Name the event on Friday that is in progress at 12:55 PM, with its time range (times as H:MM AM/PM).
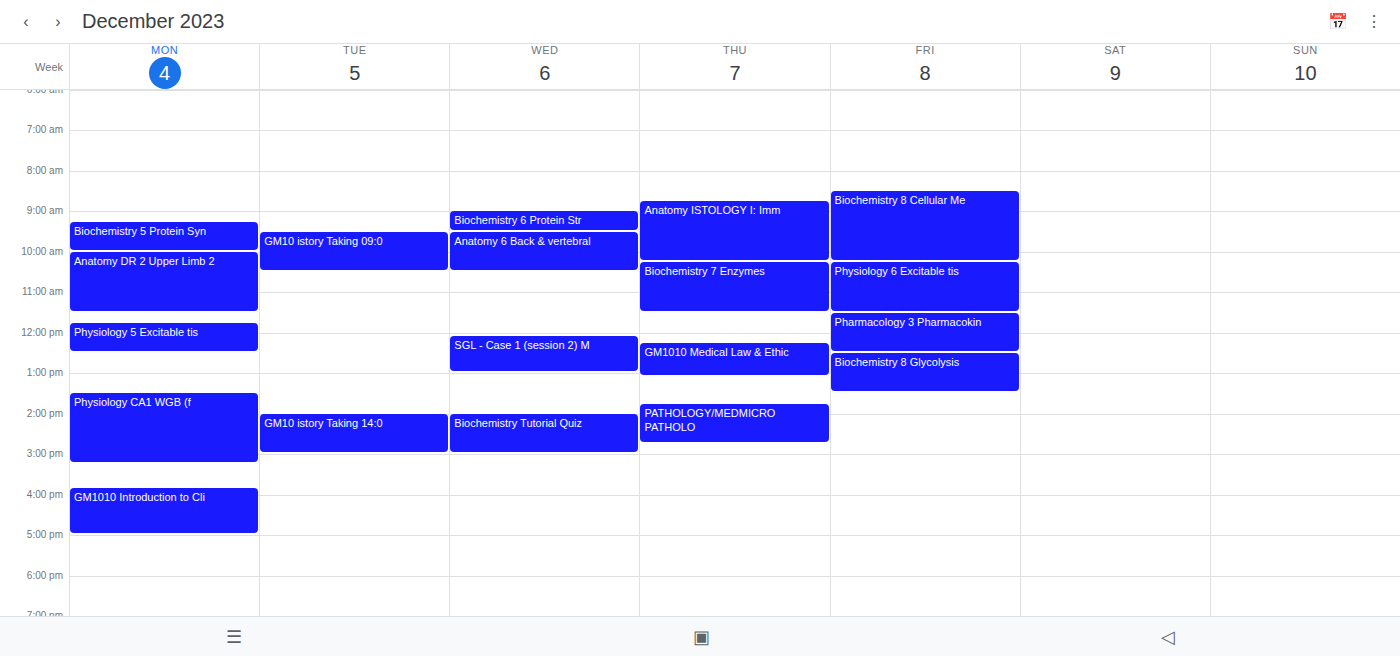
"Biochemistry 8 Glycolysis", 12:30 PM to 1:30 PM